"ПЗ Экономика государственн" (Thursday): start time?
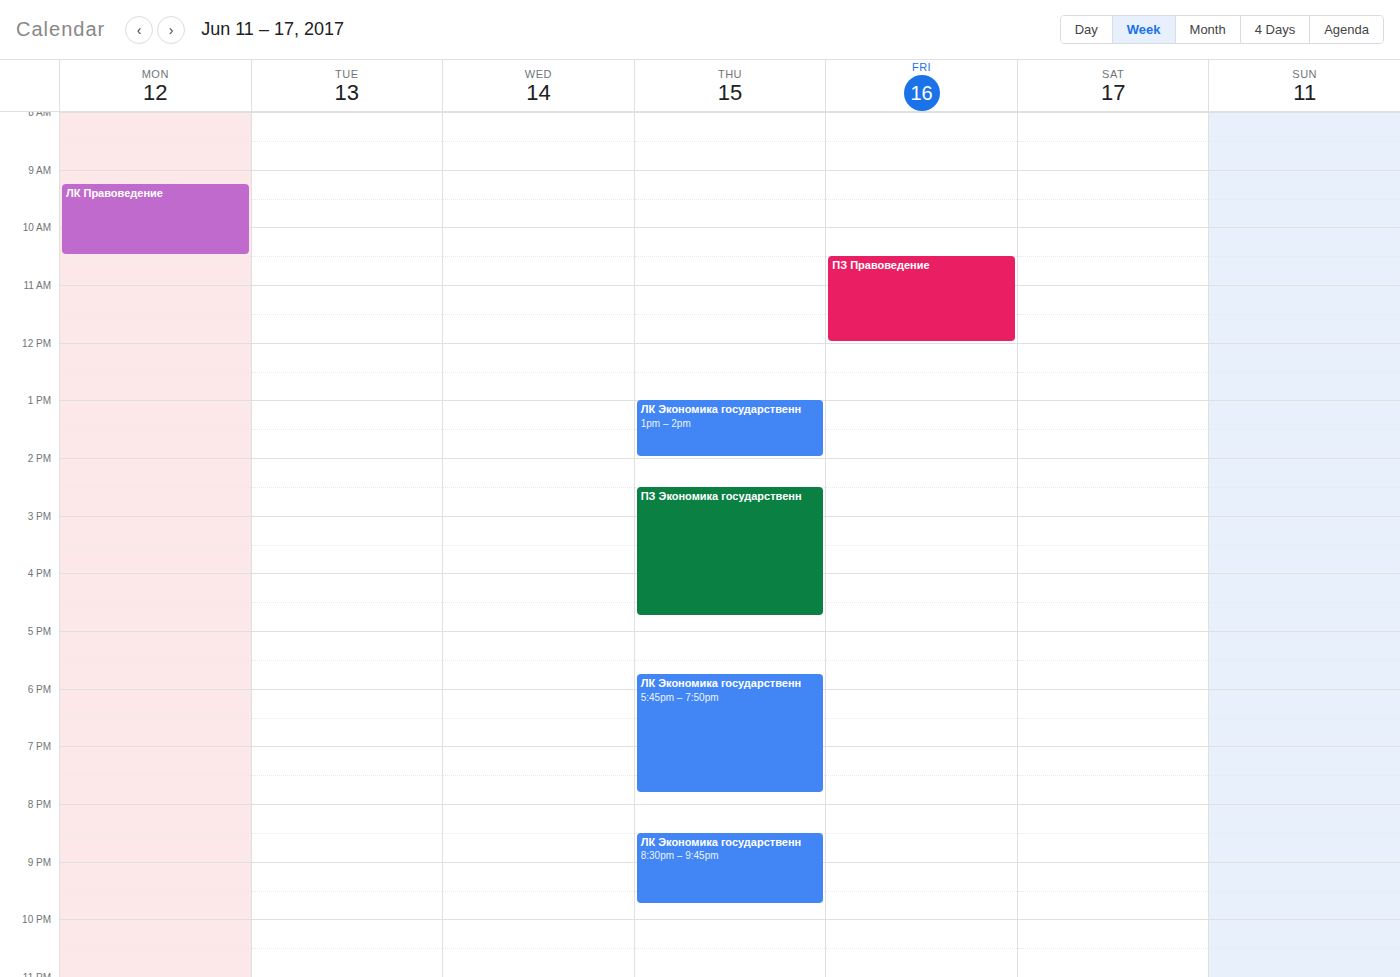
14:30